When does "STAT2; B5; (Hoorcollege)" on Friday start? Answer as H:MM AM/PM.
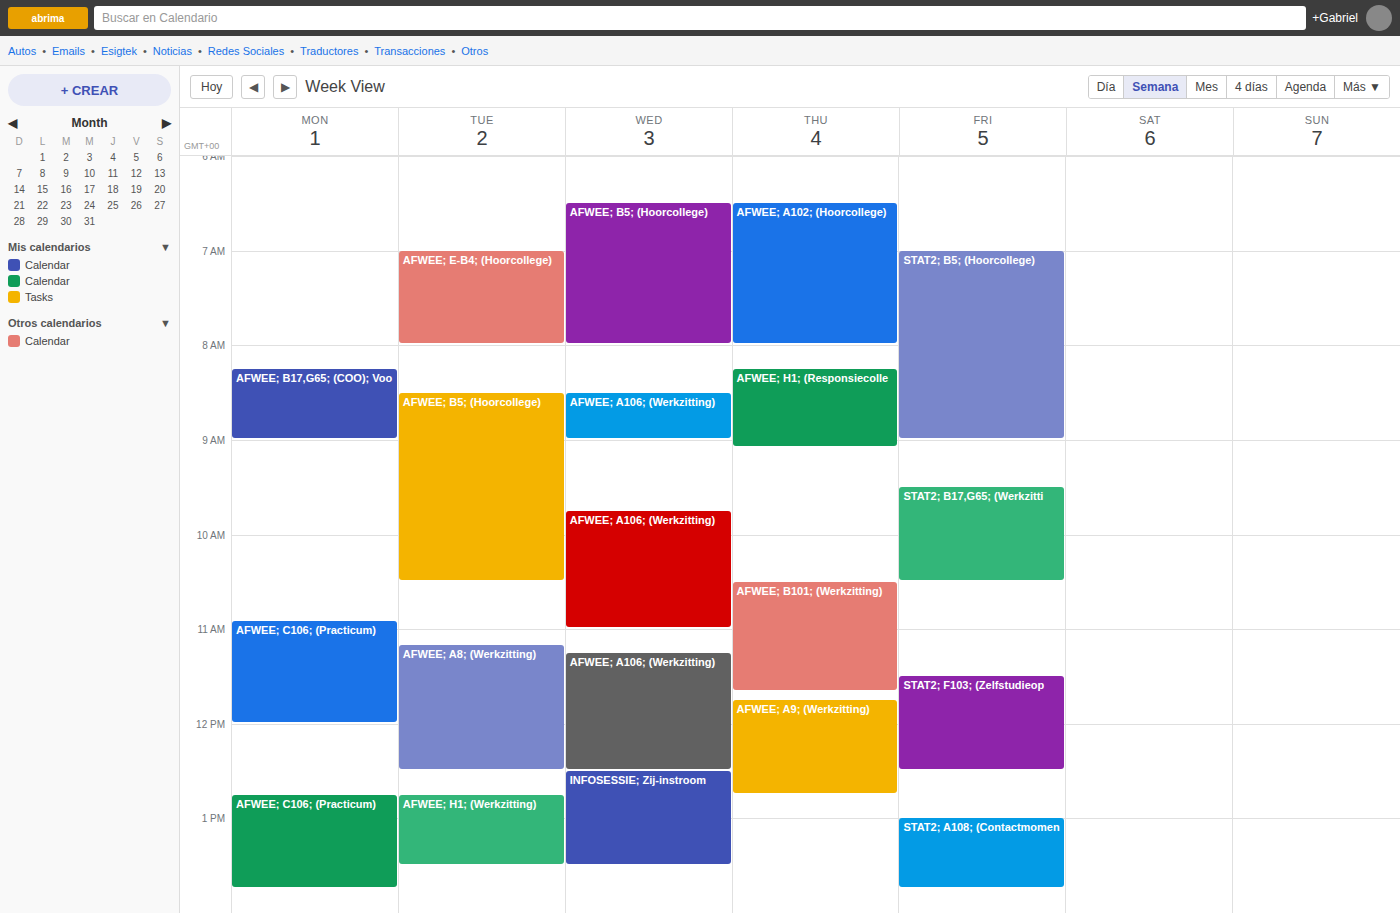
7:00 AM